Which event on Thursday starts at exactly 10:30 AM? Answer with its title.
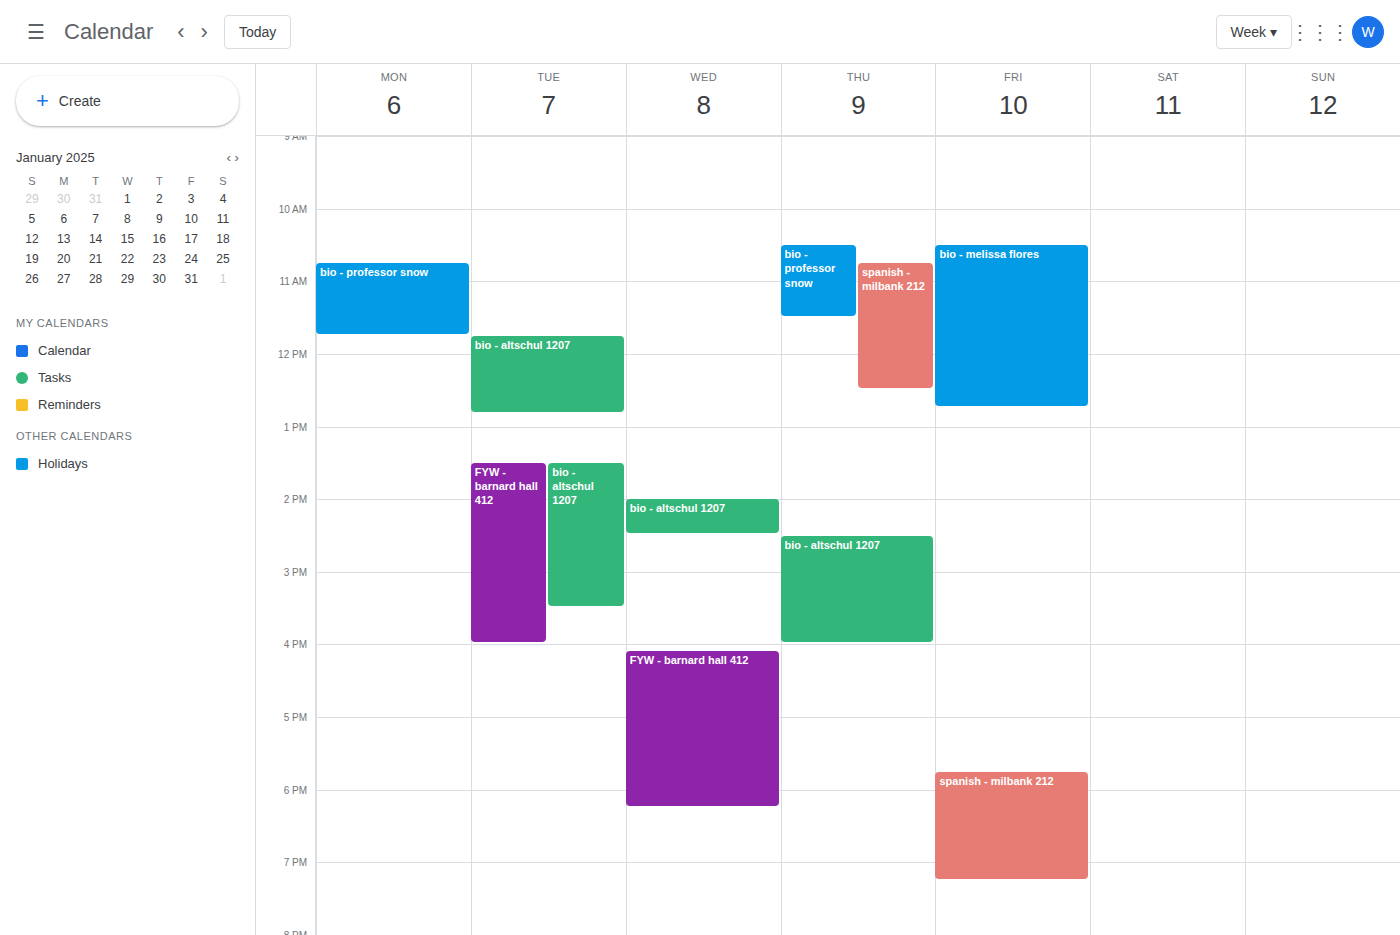
"bio - professor snow"